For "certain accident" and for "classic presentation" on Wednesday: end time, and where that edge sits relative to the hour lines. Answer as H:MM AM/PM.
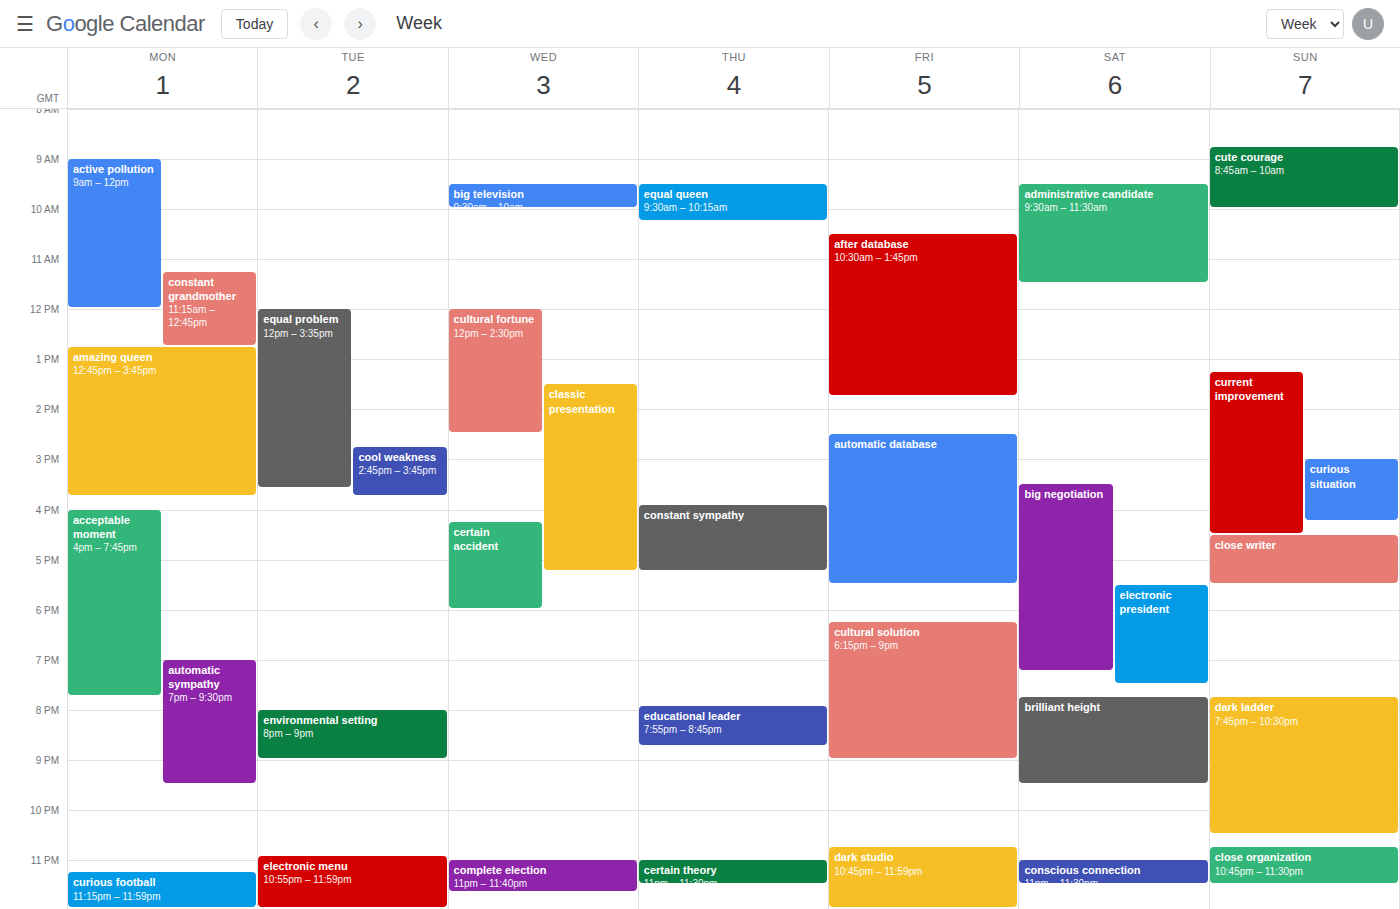
"certain accident": 6:00 PM, exactly on the 6 PM line. "classic presentation": 5:15 PM, neither: a quarter of the way from the 5 PM line to the 6 PM line.